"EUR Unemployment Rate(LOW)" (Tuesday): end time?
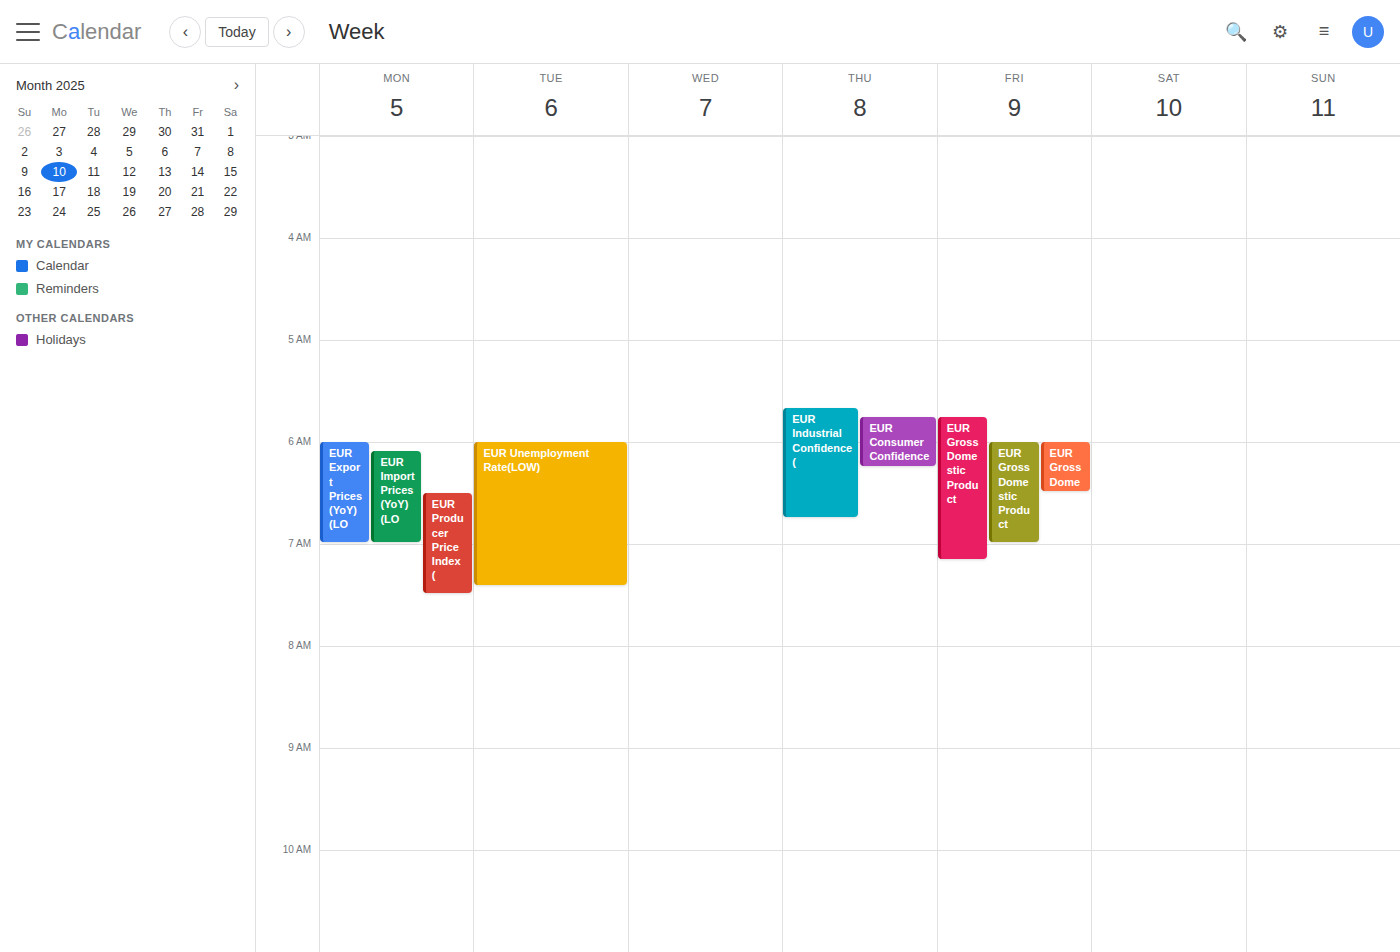
07:25